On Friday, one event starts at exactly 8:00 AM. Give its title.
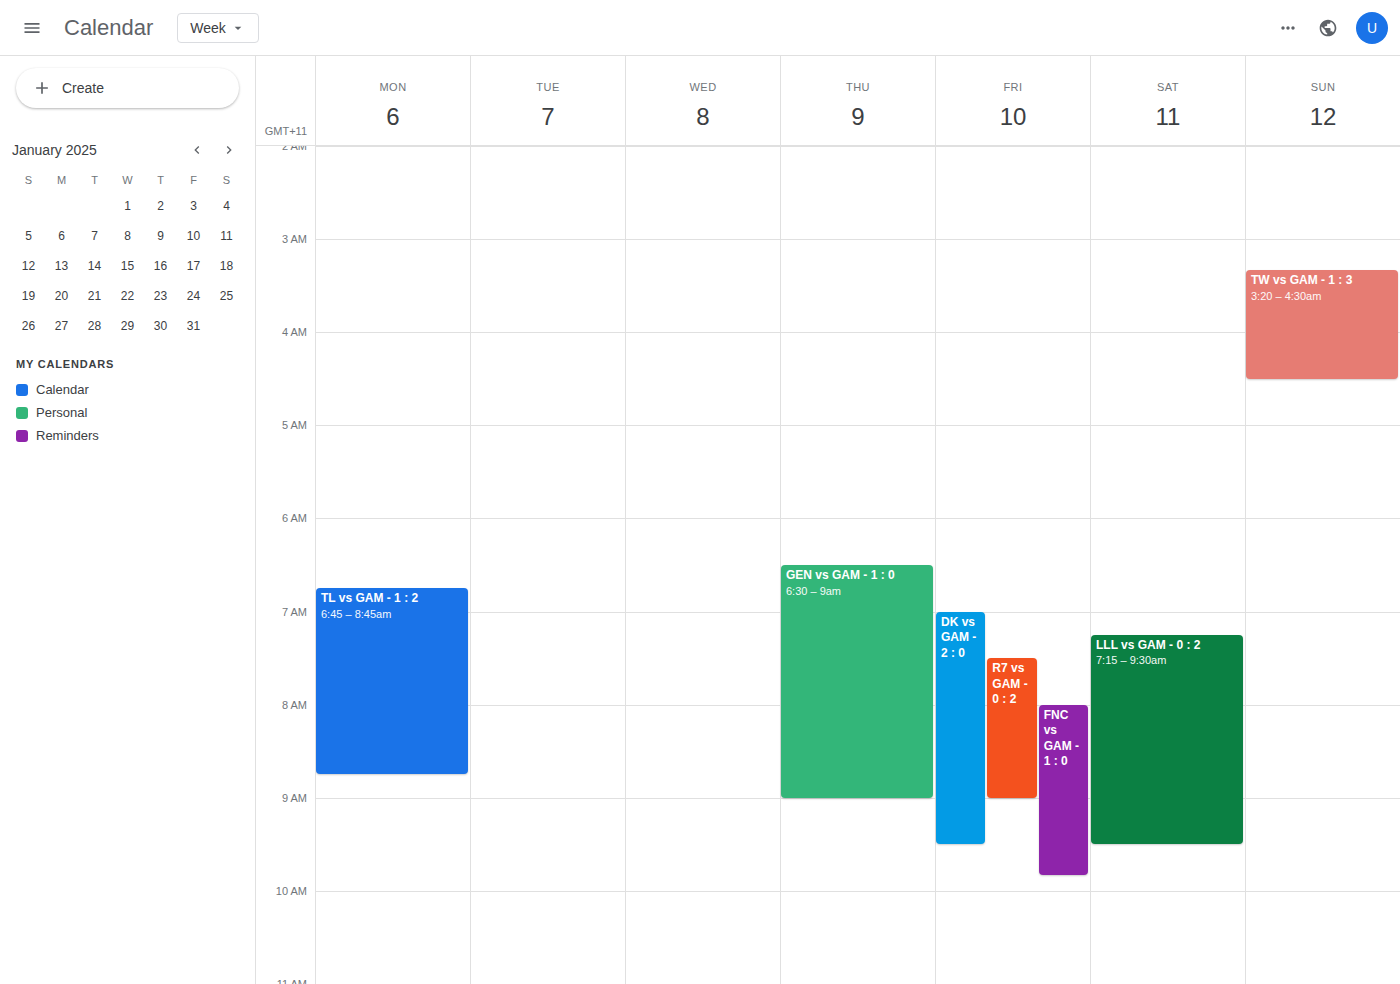
"FNC vs GAM - 1 : 0"